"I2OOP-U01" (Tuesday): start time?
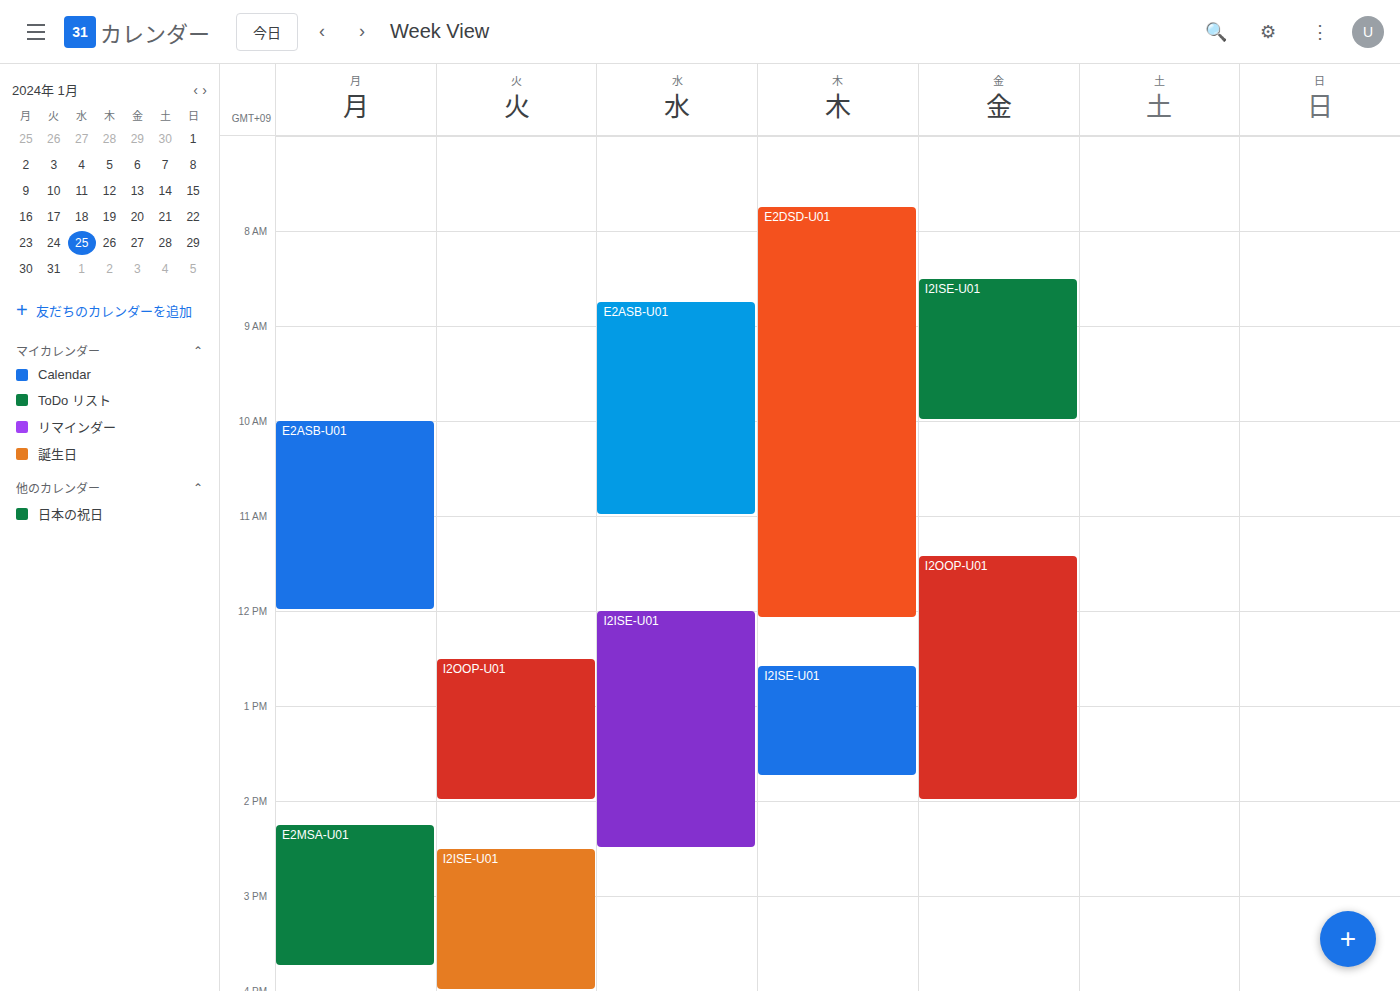
12:30 PM